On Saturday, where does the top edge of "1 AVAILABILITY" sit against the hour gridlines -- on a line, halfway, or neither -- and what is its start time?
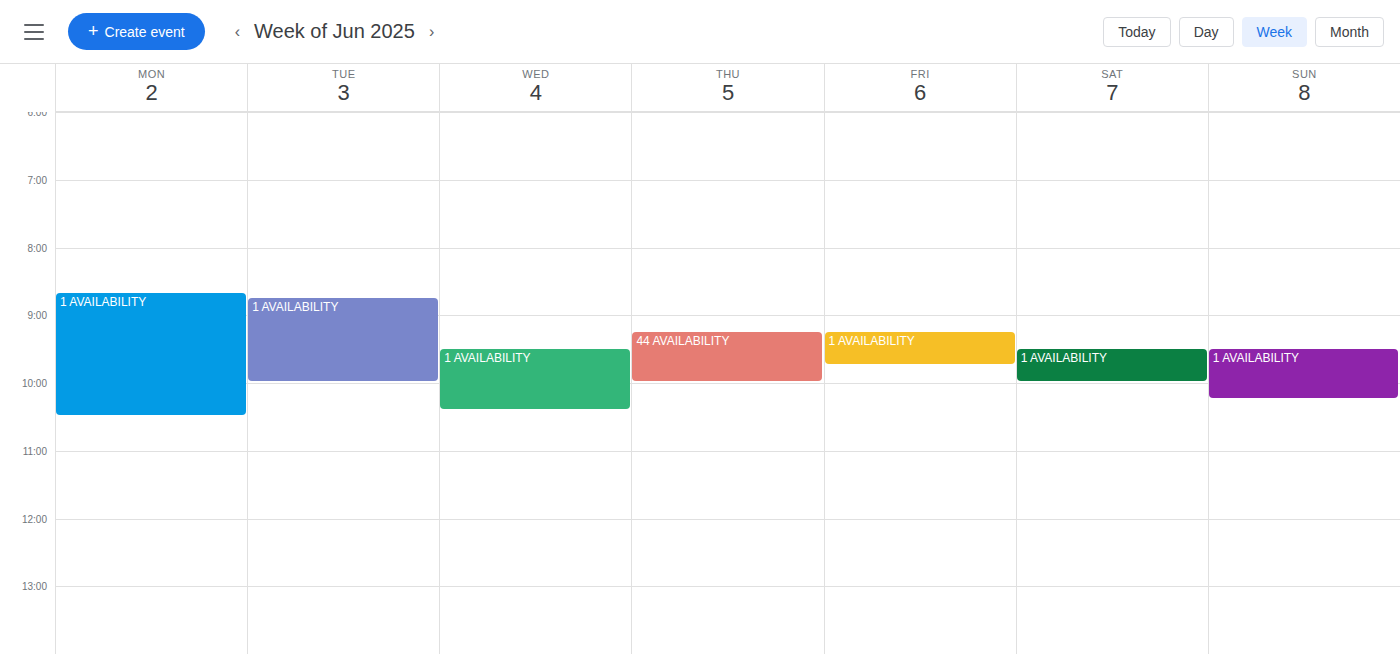
09:30 -- halfway between the 09:00 and 10:00 lines.